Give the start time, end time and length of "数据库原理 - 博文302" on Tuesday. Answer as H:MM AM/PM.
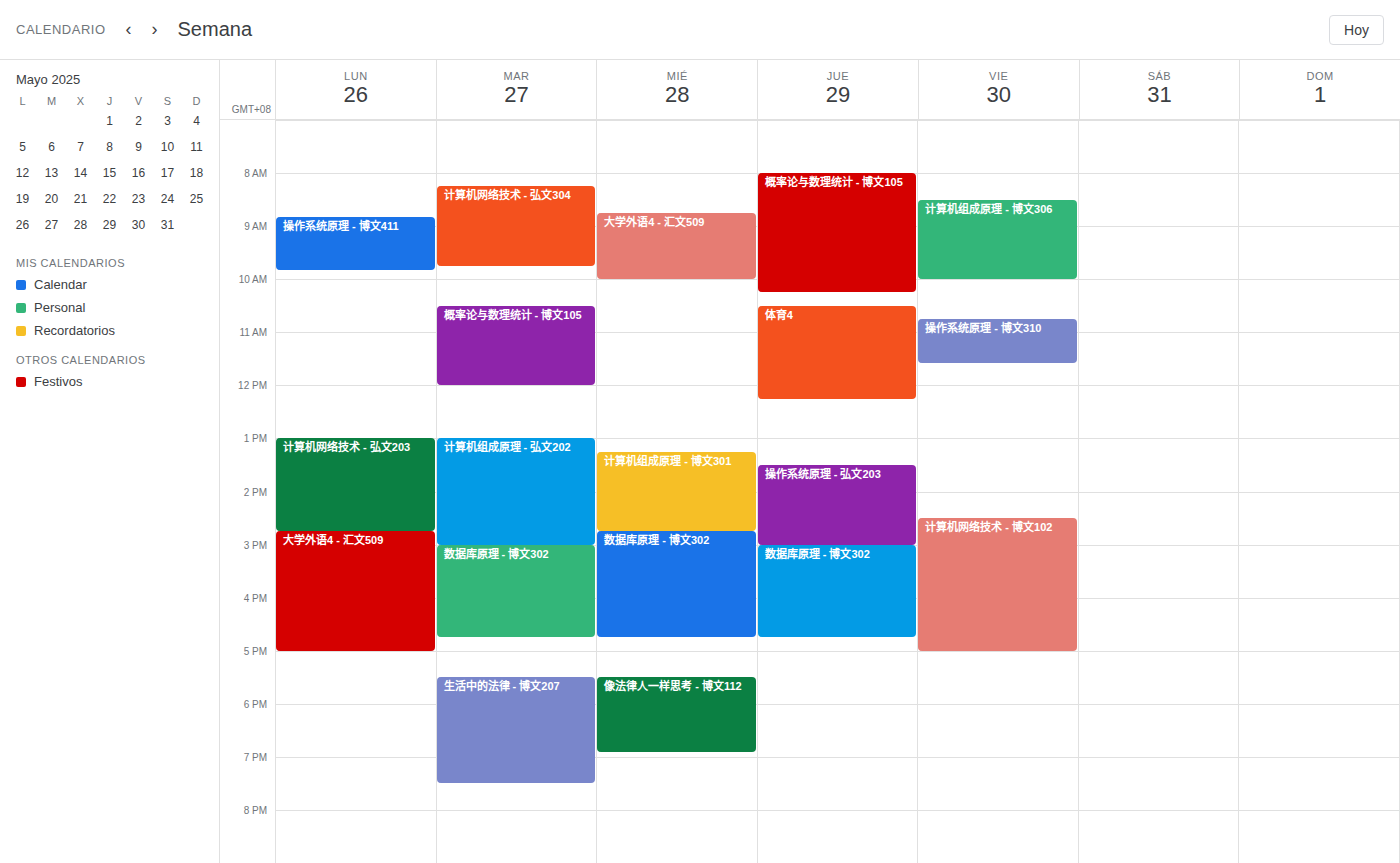
3:00 PM to 4:45 PM, 1 hour 45 minutes